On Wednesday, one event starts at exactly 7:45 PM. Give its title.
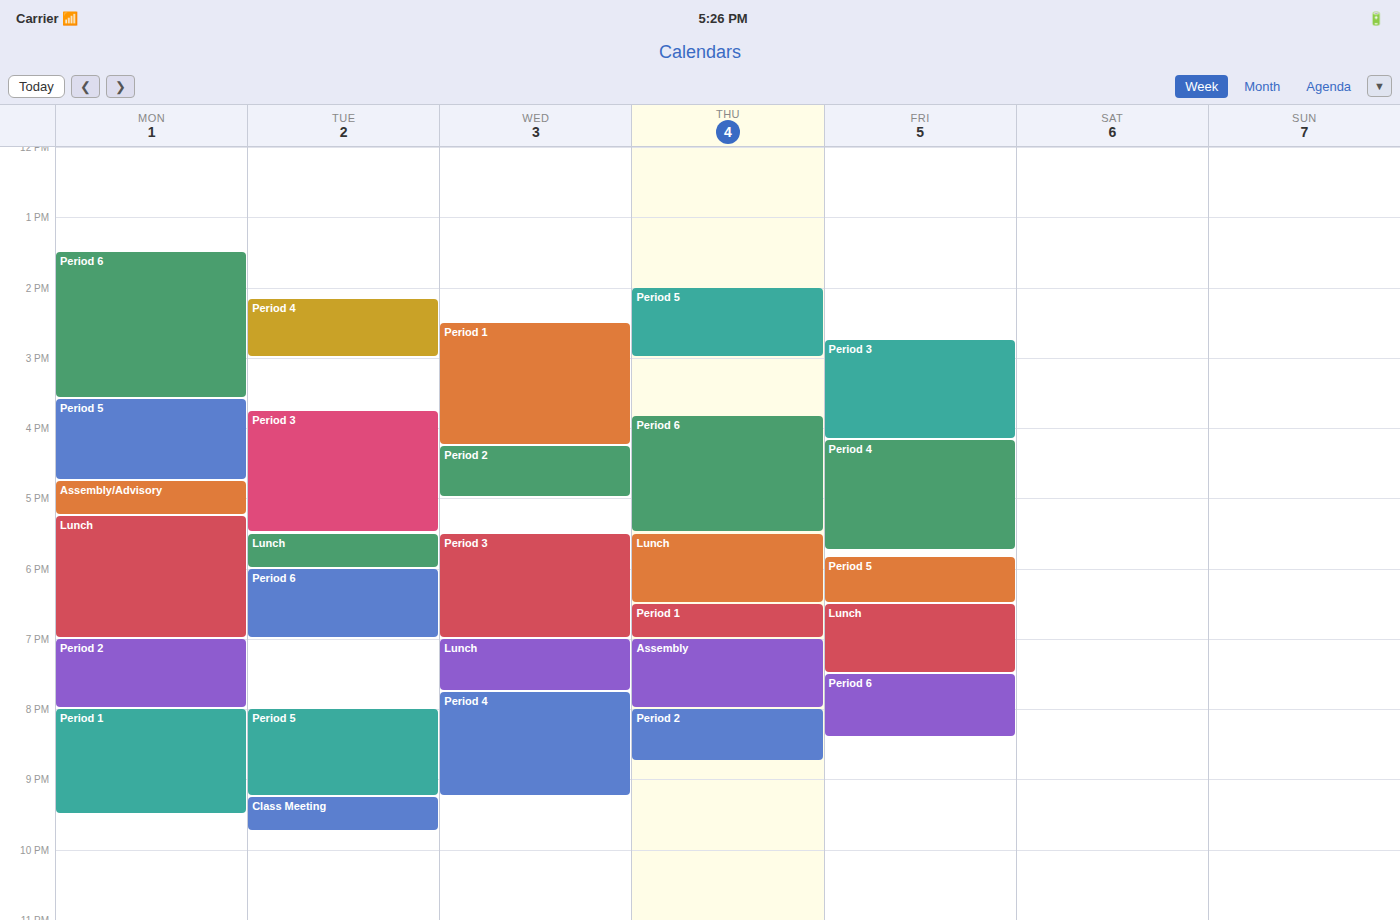
"Period 4"